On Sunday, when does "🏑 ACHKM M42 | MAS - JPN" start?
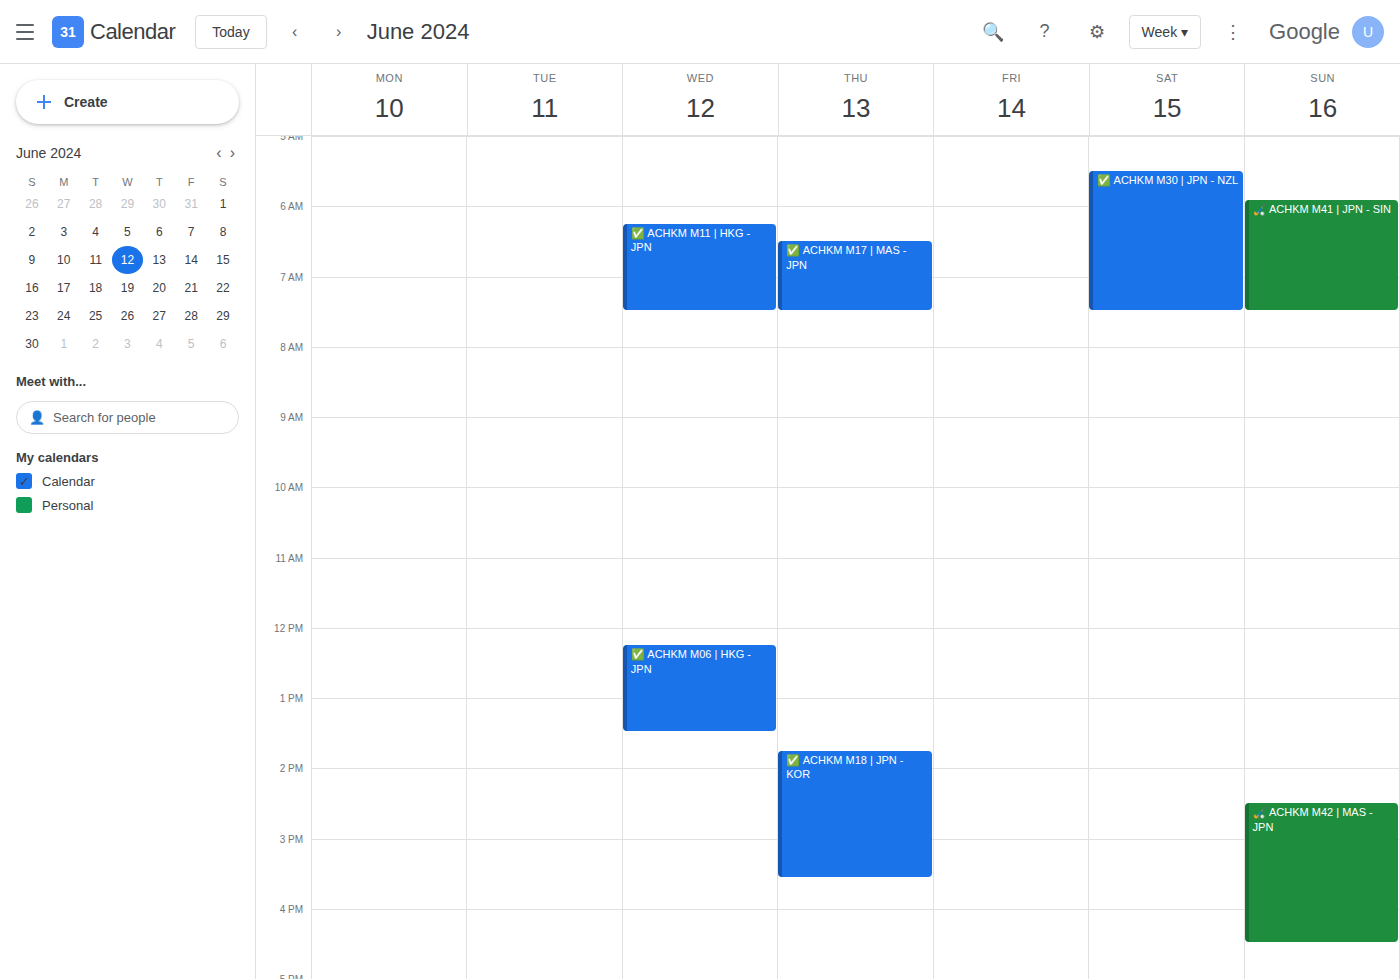
2:30 PM